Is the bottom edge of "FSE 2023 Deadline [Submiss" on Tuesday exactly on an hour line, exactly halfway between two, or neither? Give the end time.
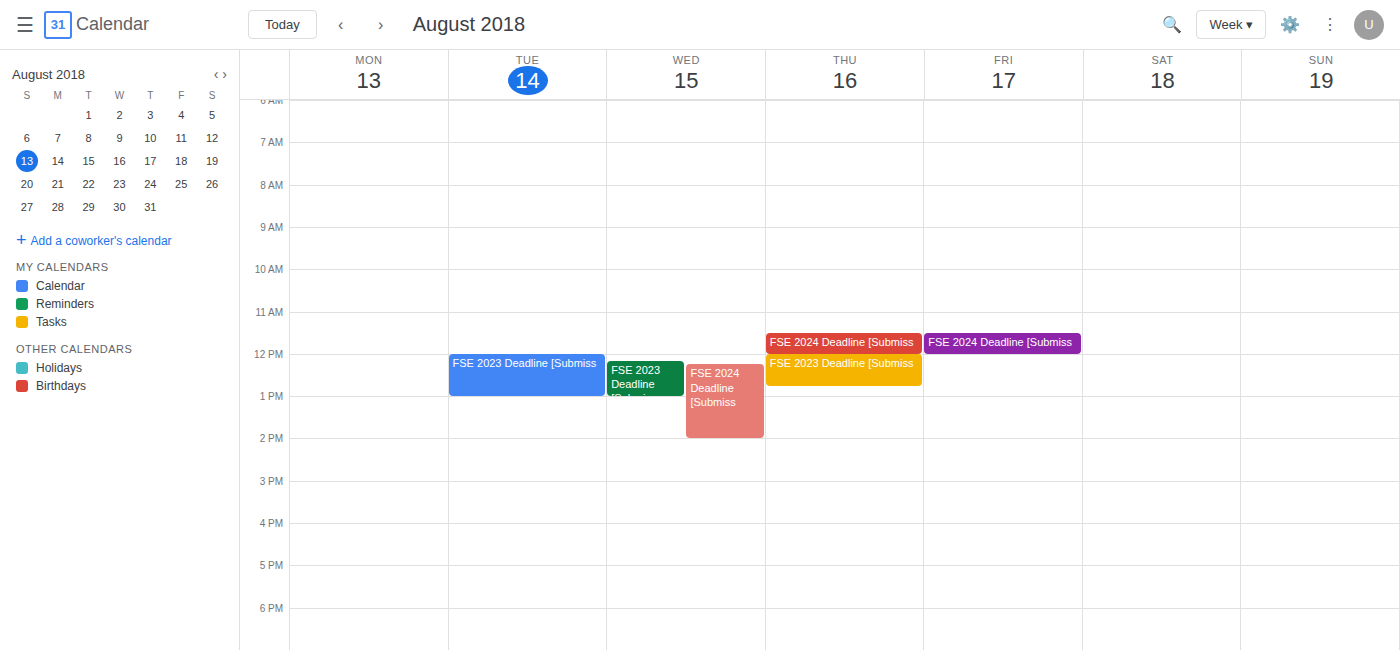
1:00 PM -- exactly on the 1 PM line.